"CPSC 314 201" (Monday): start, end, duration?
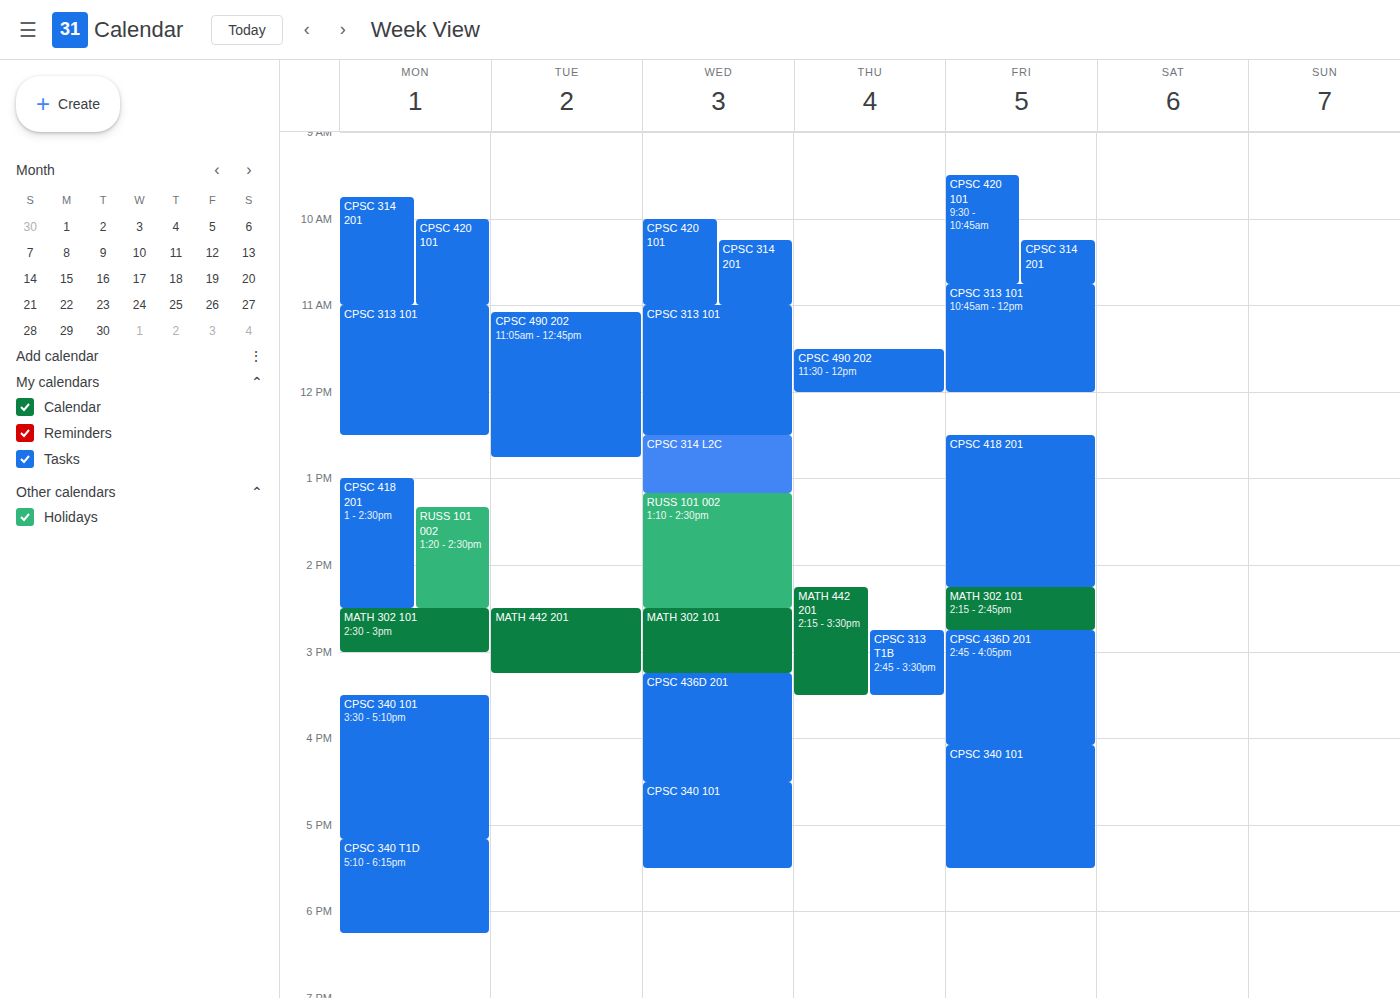
9:45 AM to 11:00 AM, 1 hour 15 minutes